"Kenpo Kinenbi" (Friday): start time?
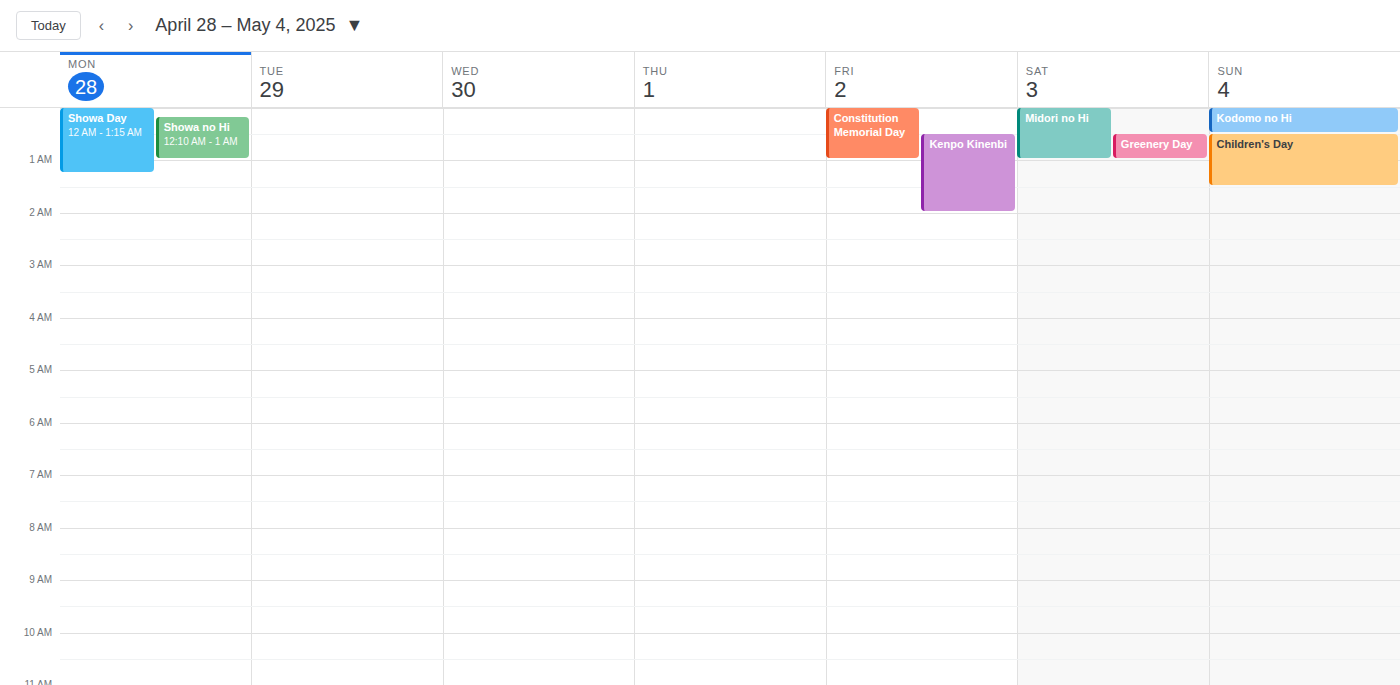
12:30 AM